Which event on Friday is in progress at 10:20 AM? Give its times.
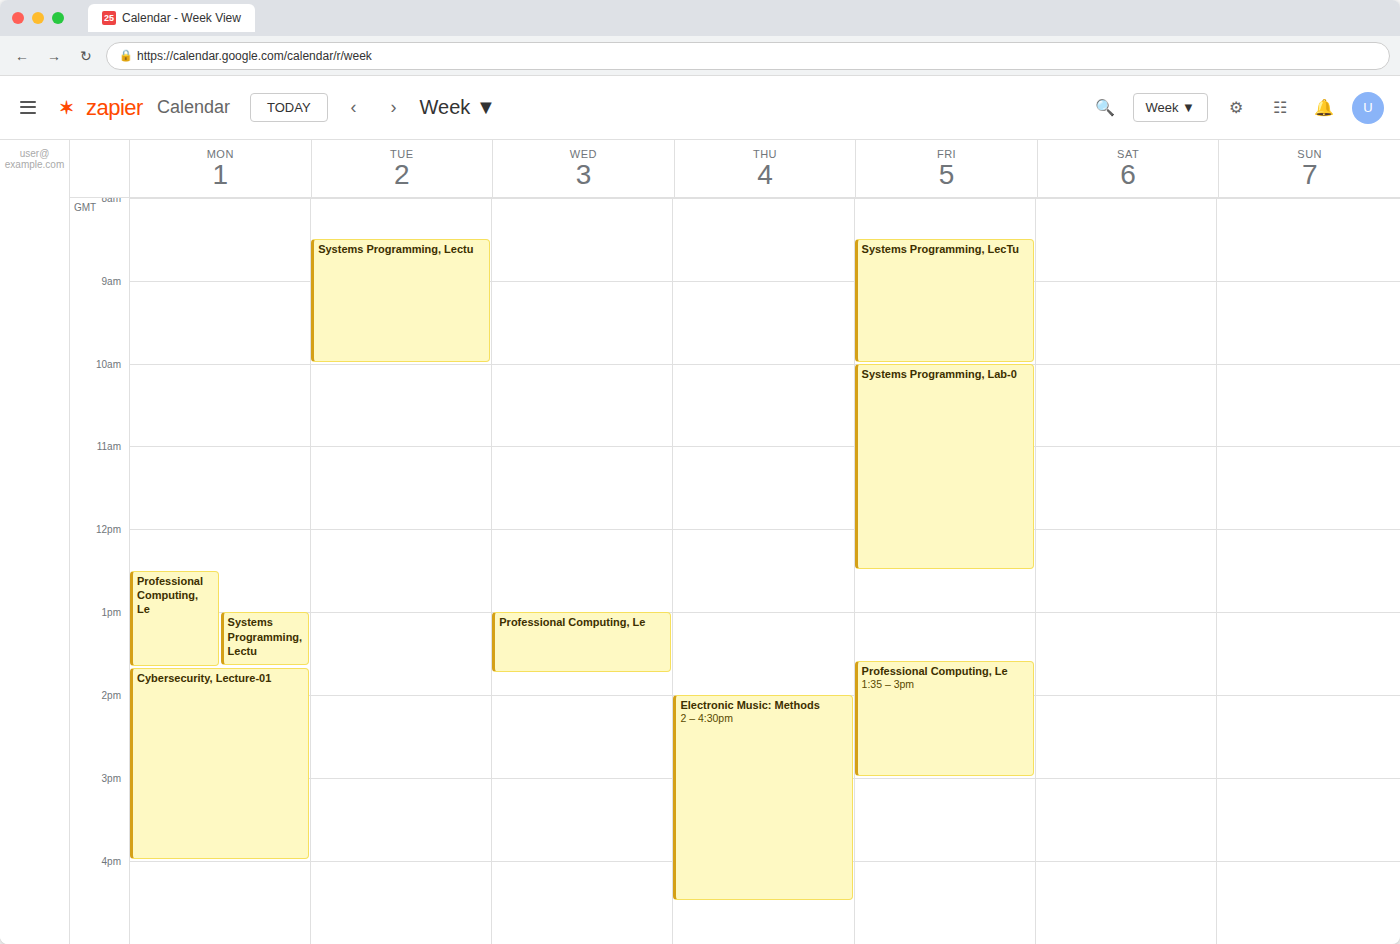
"Systems Programming, Lab-0", 10:00 AM to 12:30 PM